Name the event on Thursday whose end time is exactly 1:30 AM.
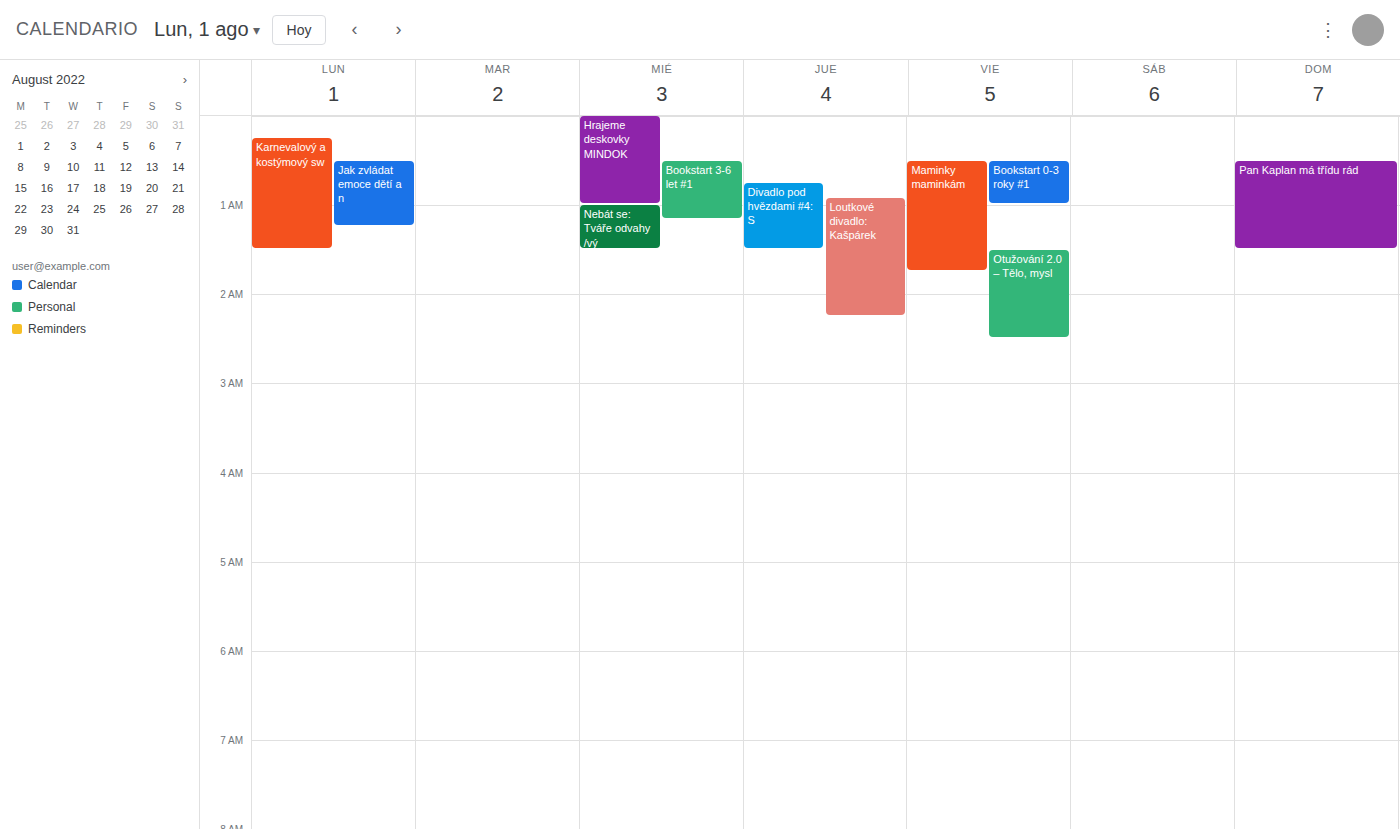
"Divadlo pod hvězdami #4: S"